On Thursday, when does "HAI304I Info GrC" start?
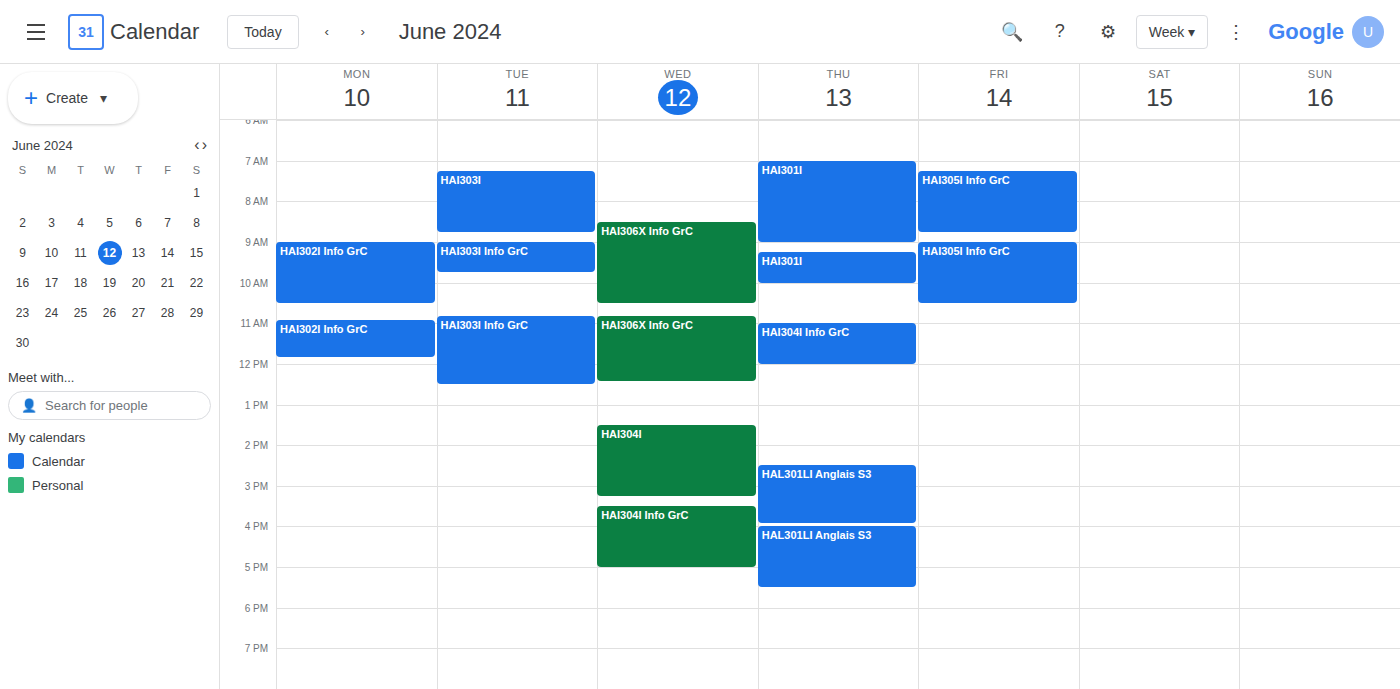
11:00 AM